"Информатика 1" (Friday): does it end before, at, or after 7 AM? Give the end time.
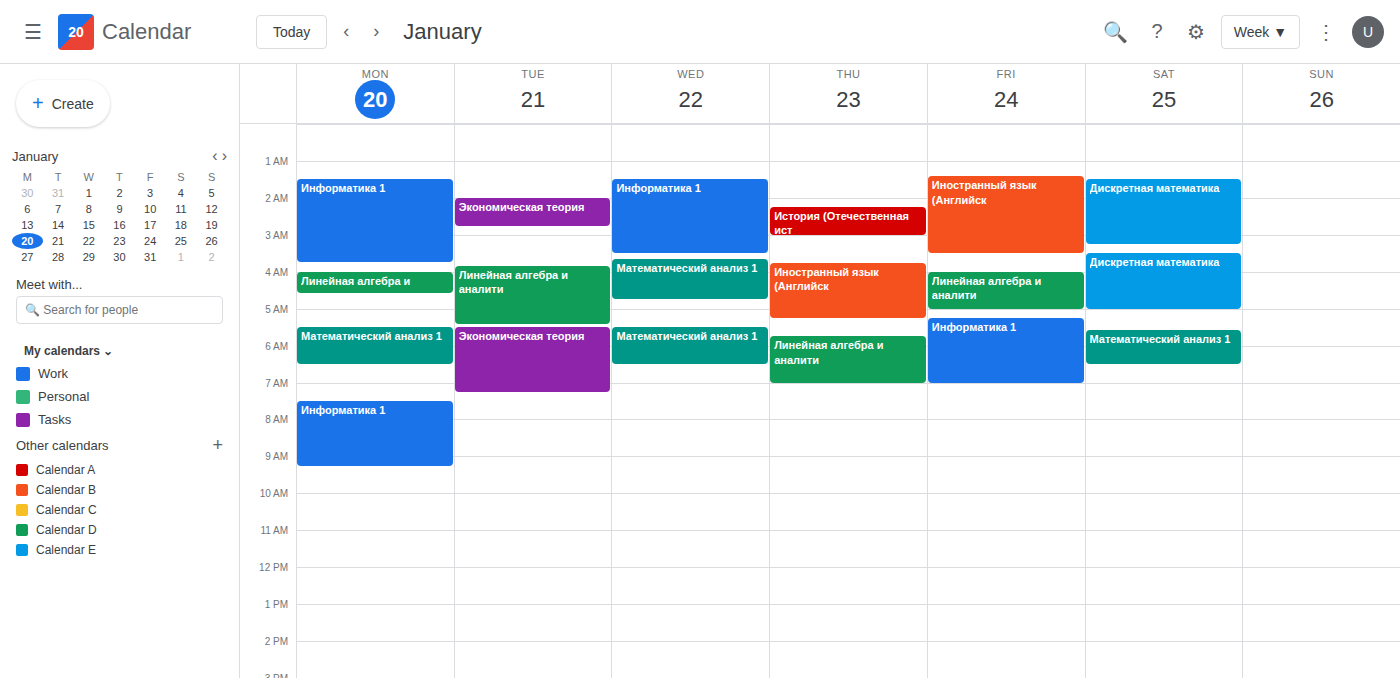
7:00 AM -- exactly at 7 AM, on the 7 AM line.